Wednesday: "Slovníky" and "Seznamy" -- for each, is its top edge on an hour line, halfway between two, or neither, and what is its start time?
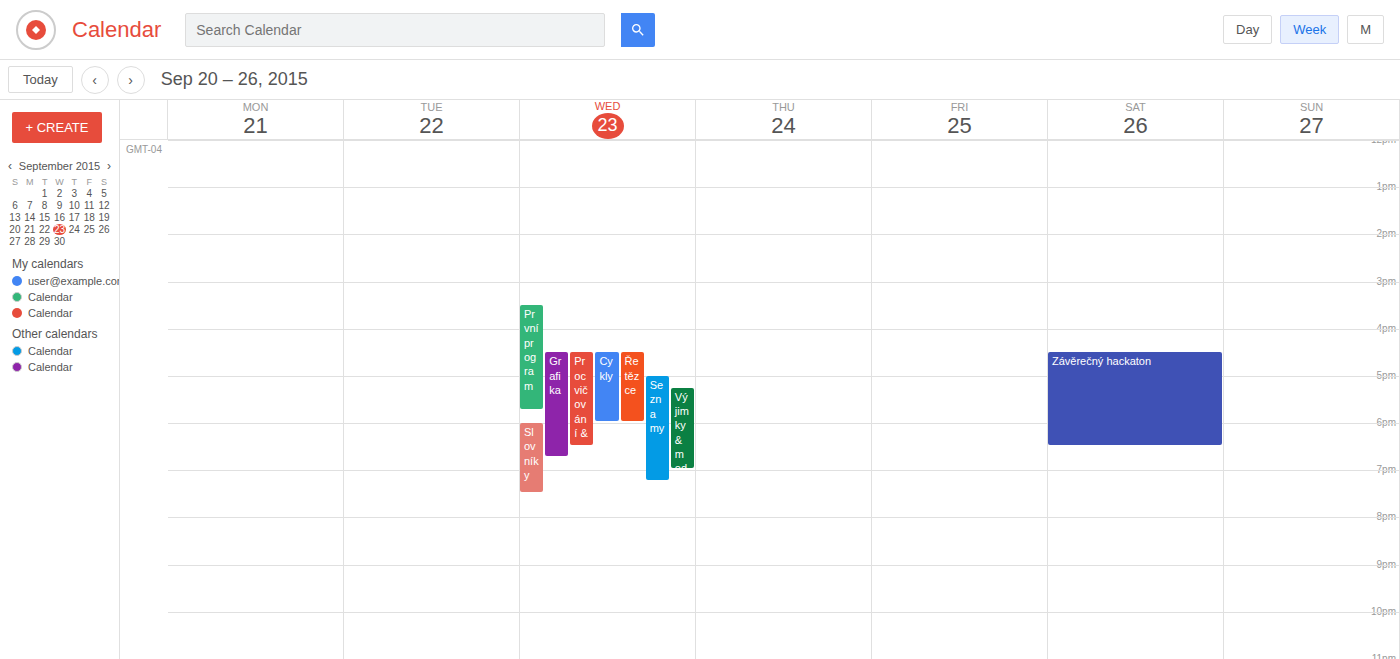
"Slovníky": 6:00 PM, exactly on the 6 PM line. "Seznamy": 5:00 PM, exactly on the 5 PM line.